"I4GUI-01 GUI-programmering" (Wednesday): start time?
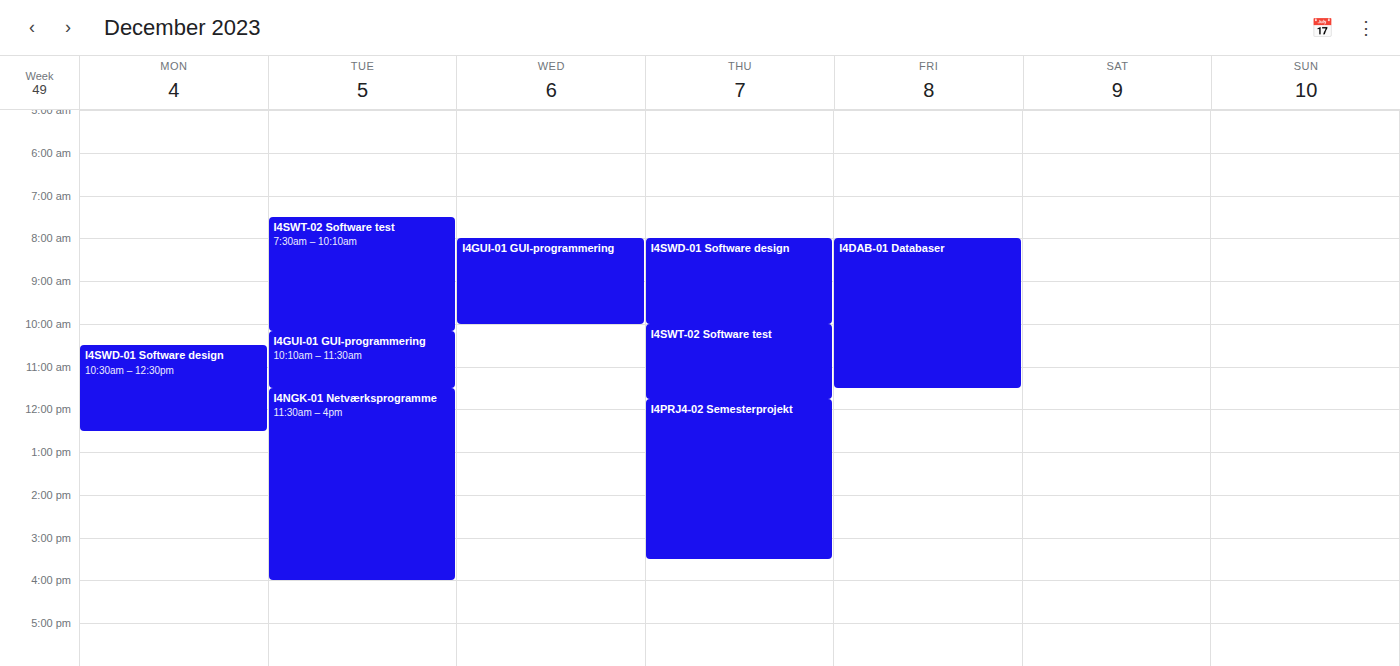
8:00 AM